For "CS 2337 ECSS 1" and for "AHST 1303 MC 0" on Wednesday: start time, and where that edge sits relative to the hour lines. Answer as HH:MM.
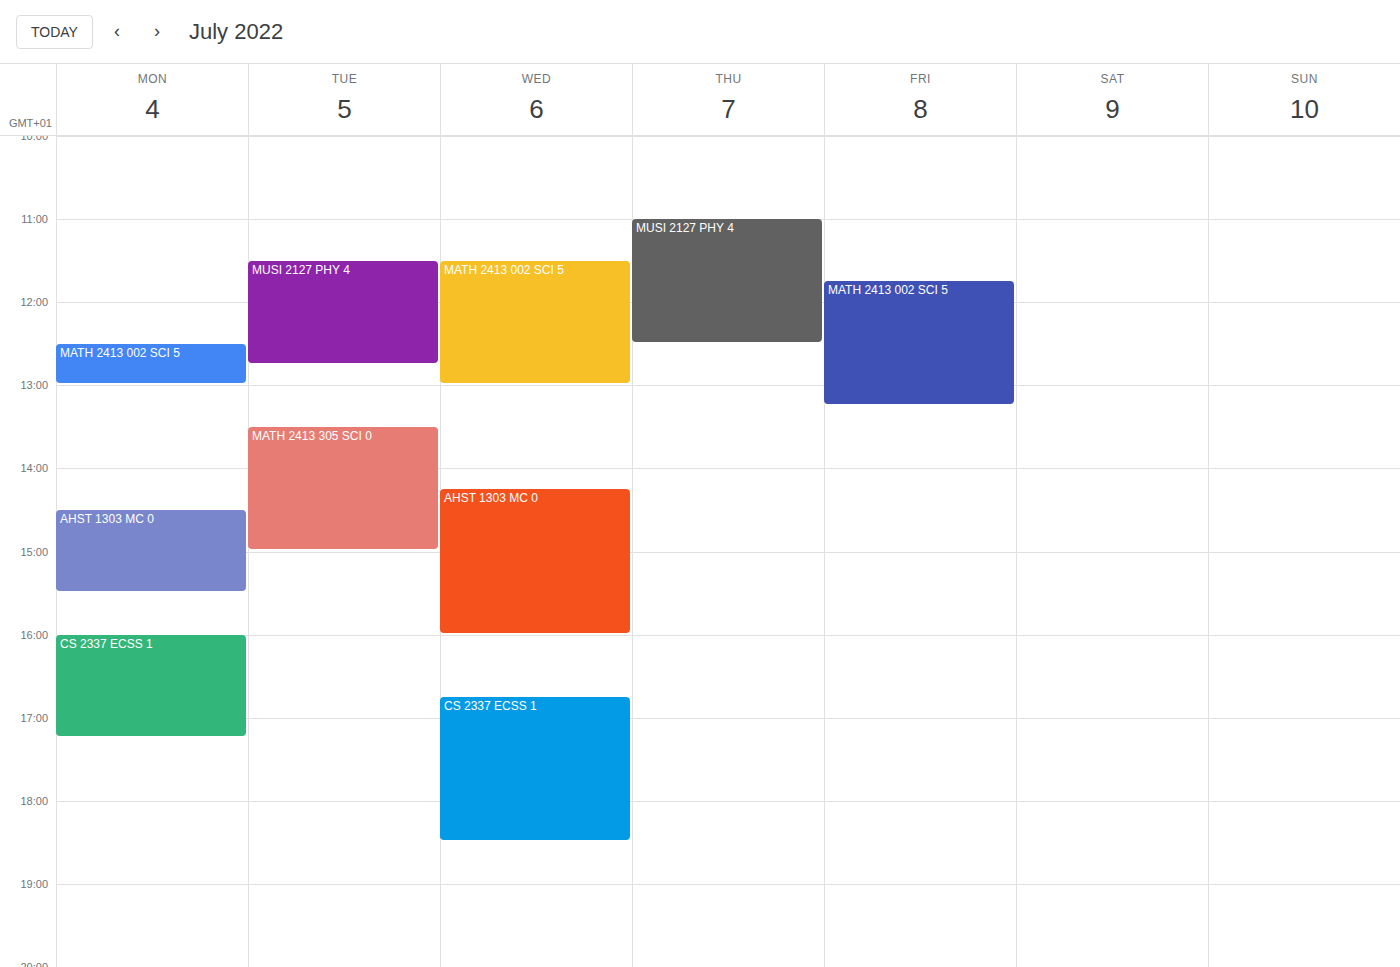
"CS 2337 ECSS 1": 16:45, neither: three quarters of the way from the 16:00 line to the 17:00 line. "AHST 1303 MC 0": 14:15, neither: a quarter of the way from the 14:00 line to the 15:00 line.